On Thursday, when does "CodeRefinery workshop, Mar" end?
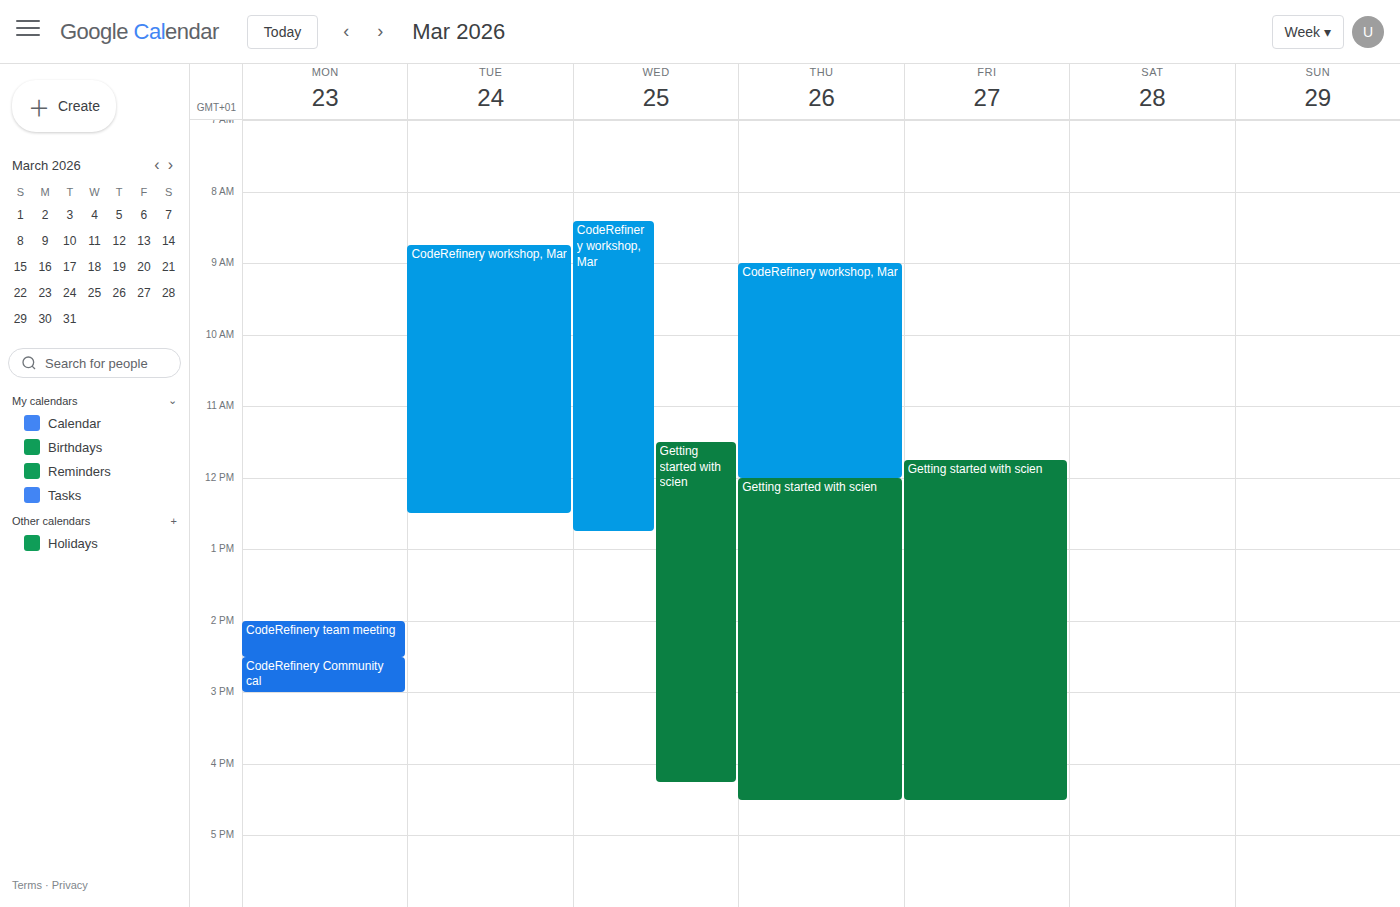
12:00 PM